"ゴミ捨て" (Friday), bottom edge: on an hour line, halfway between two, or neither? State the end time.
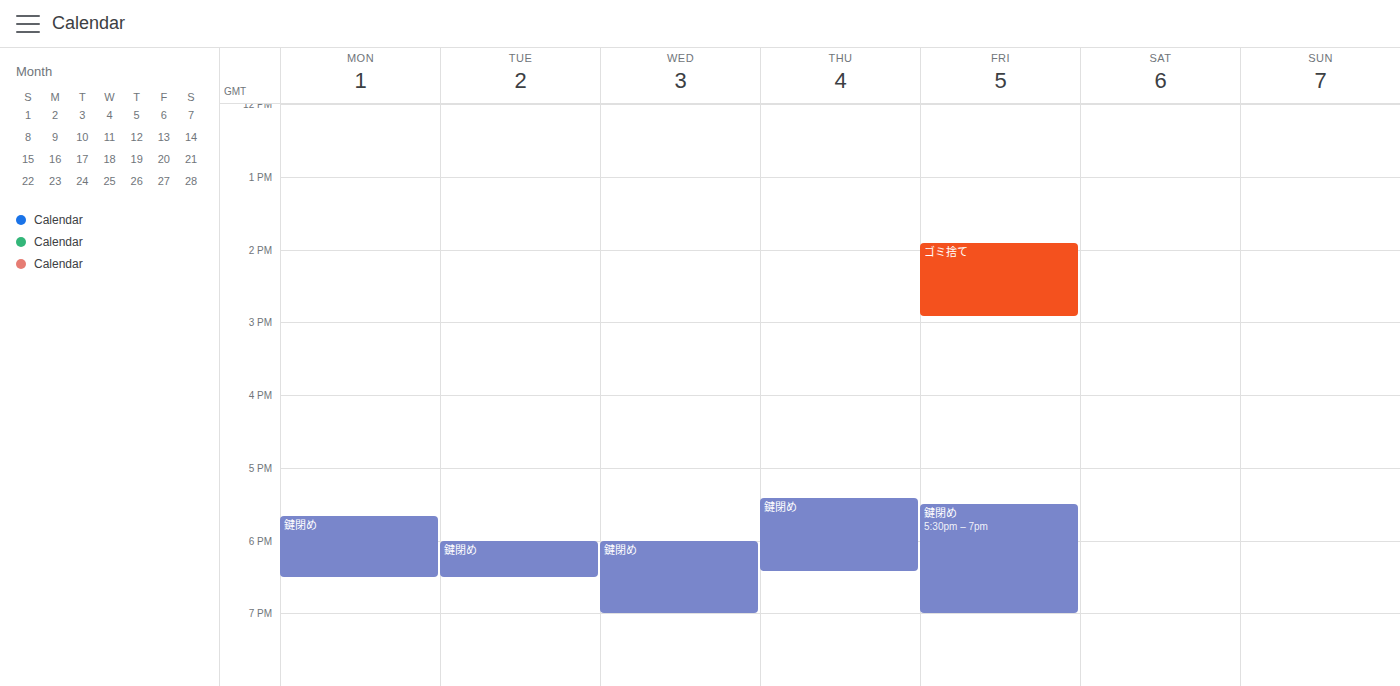
14:55 -- neither: 55 minutes below the 14:00 line and 5 minutes above the 15:00 line.